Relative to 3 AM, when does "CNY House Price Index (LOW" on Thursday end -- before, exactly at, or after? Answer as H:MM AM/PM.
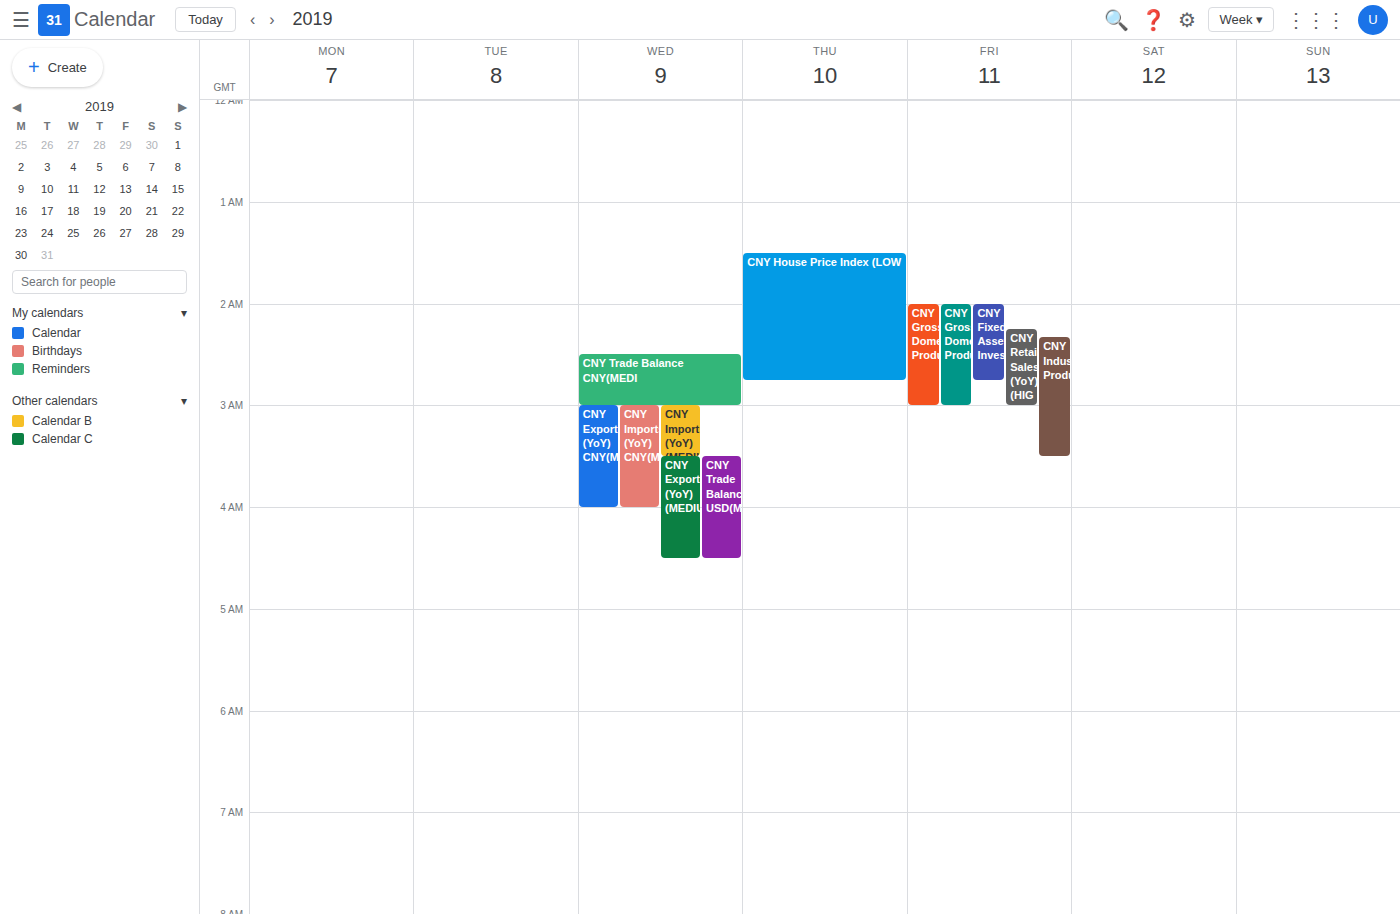
2:45 AM -- before 3 AM, 15 minutes above the 3 AM line.